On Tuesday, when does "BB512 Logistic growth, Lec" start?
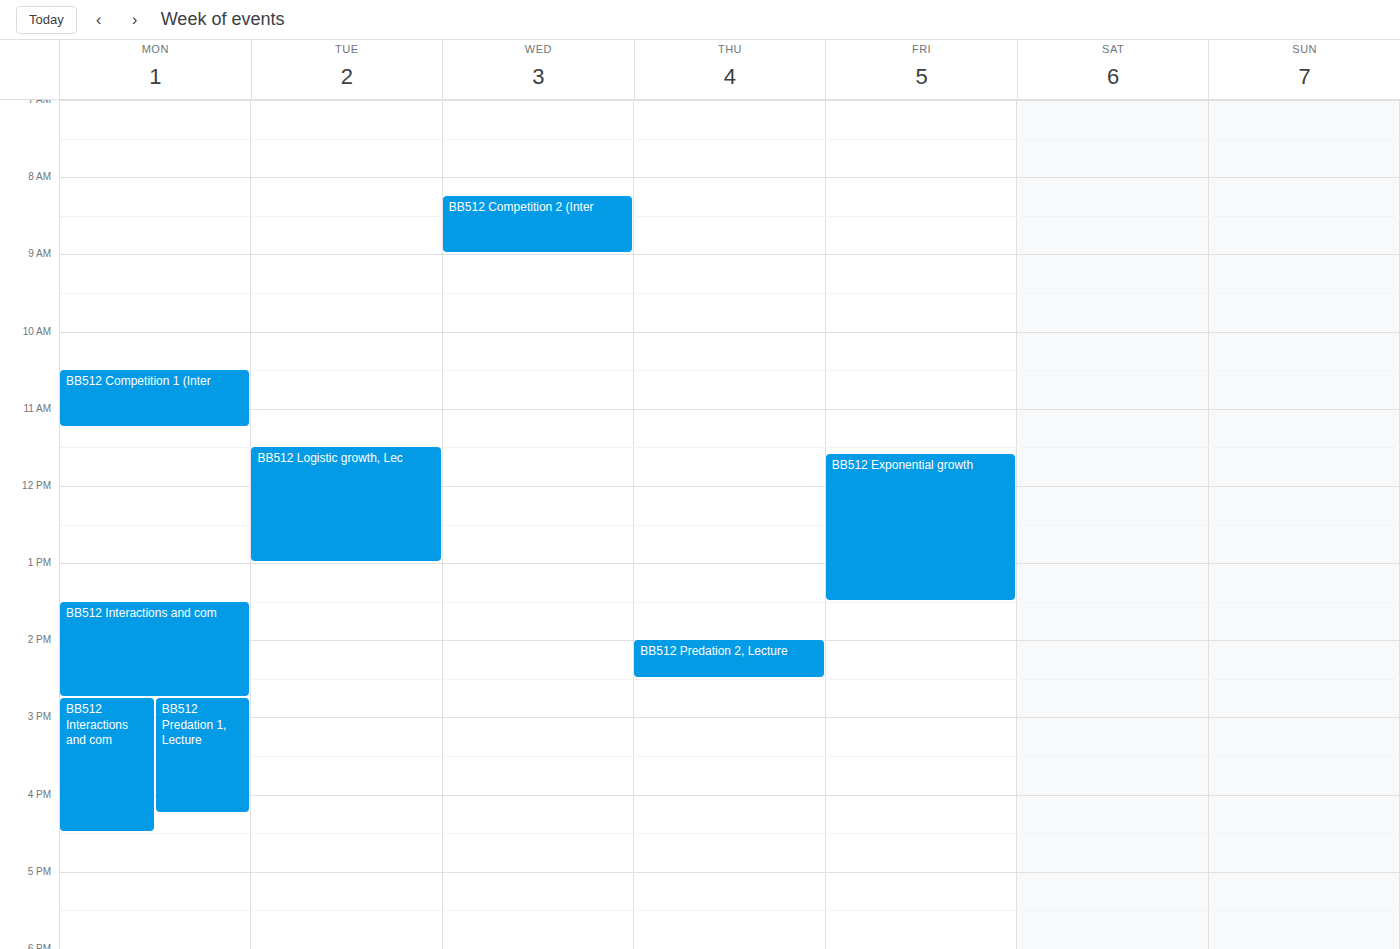
11:30 AM